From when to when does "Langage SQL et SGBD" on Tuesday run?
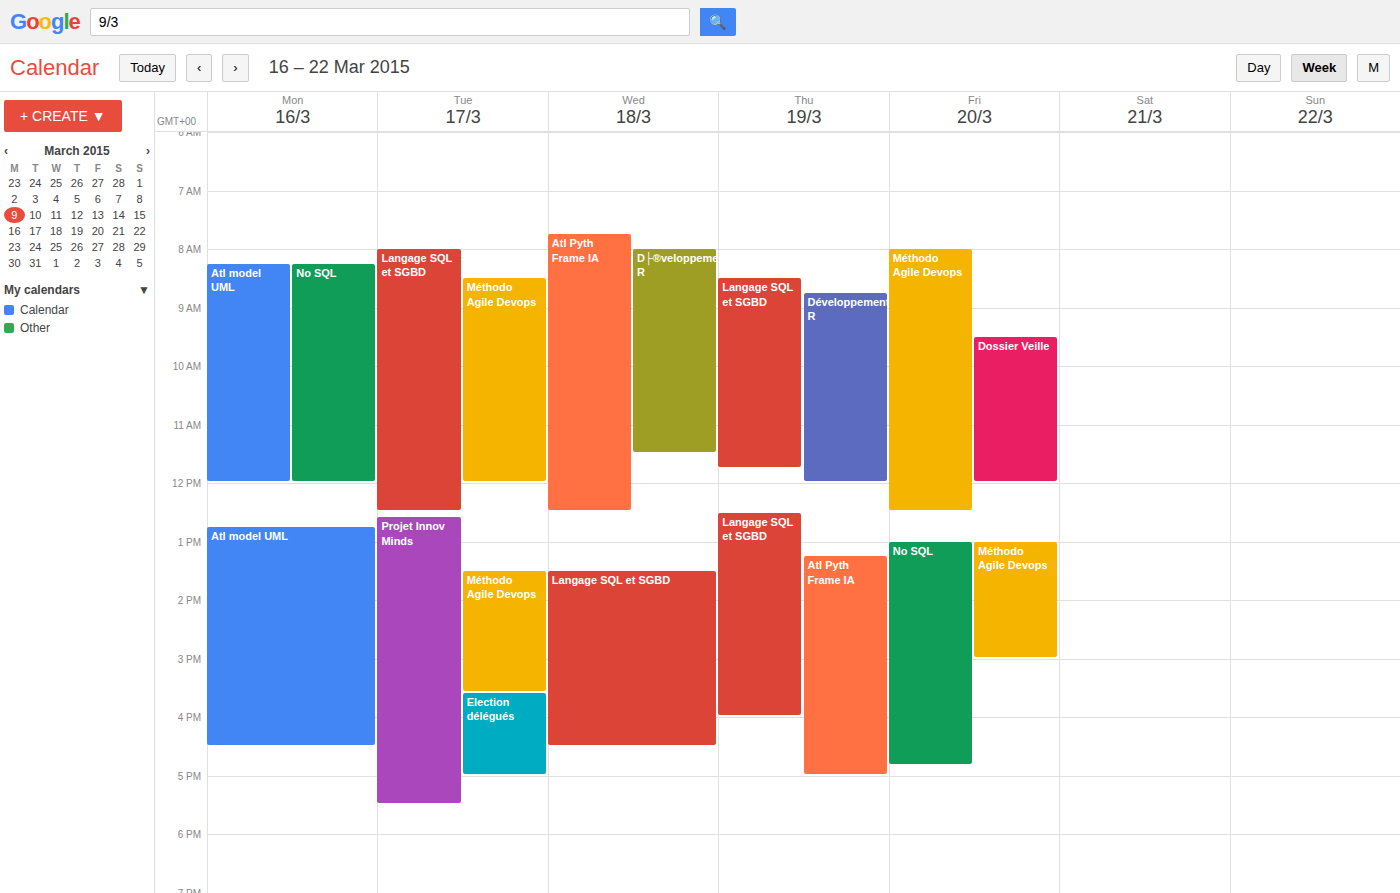
8:00 AM to 12:30 PM